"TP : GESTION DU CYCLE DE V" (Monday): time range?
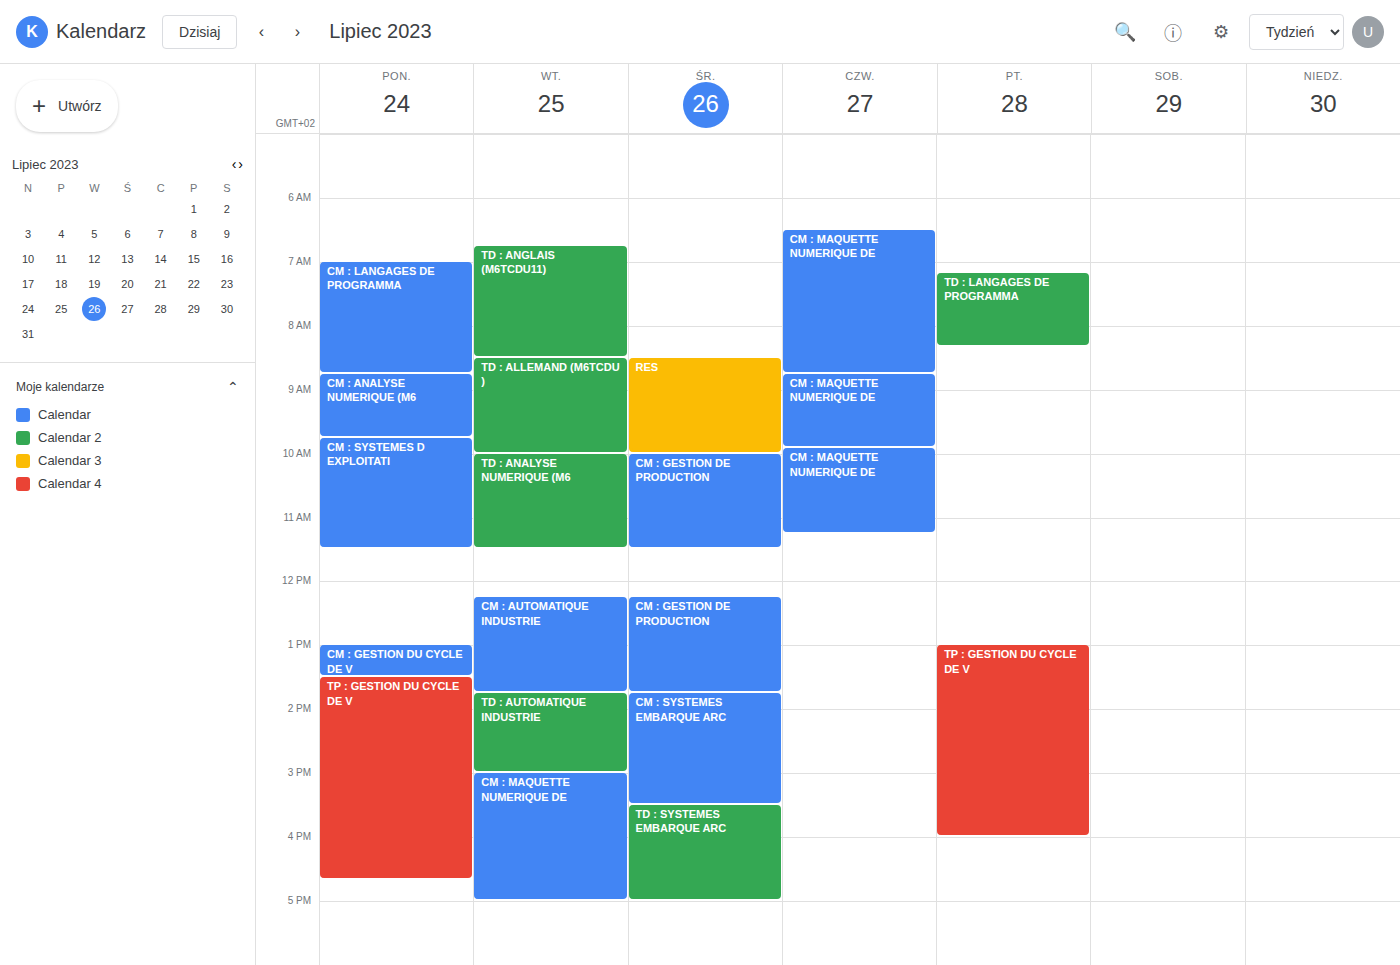
1:30 PM to 4:40 PM